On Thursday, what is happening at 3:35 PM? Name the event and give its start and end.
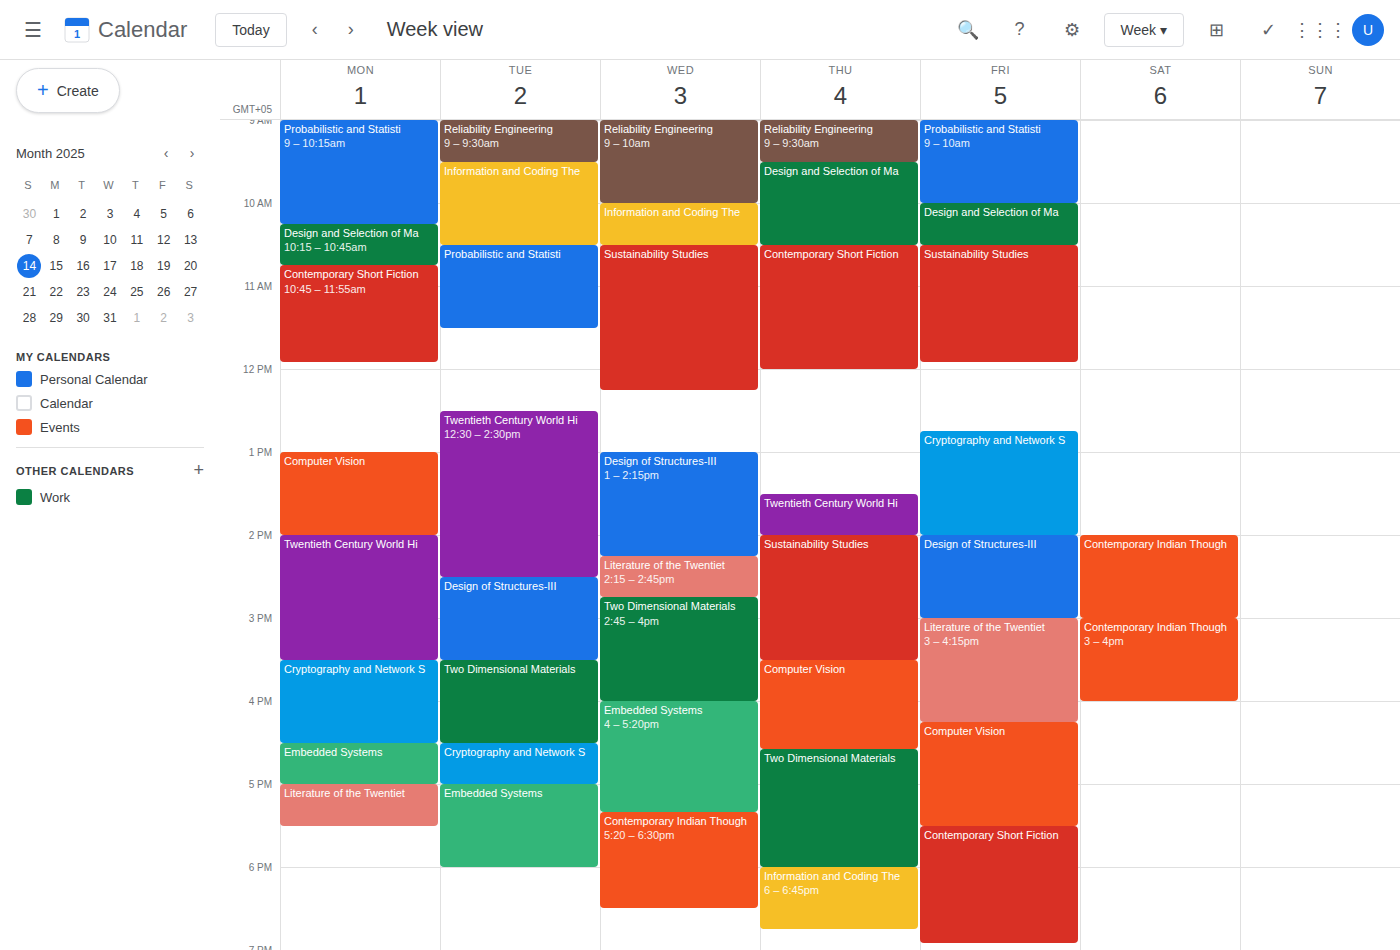
"Computer Vision", 3:30 PM to 4:35 PM